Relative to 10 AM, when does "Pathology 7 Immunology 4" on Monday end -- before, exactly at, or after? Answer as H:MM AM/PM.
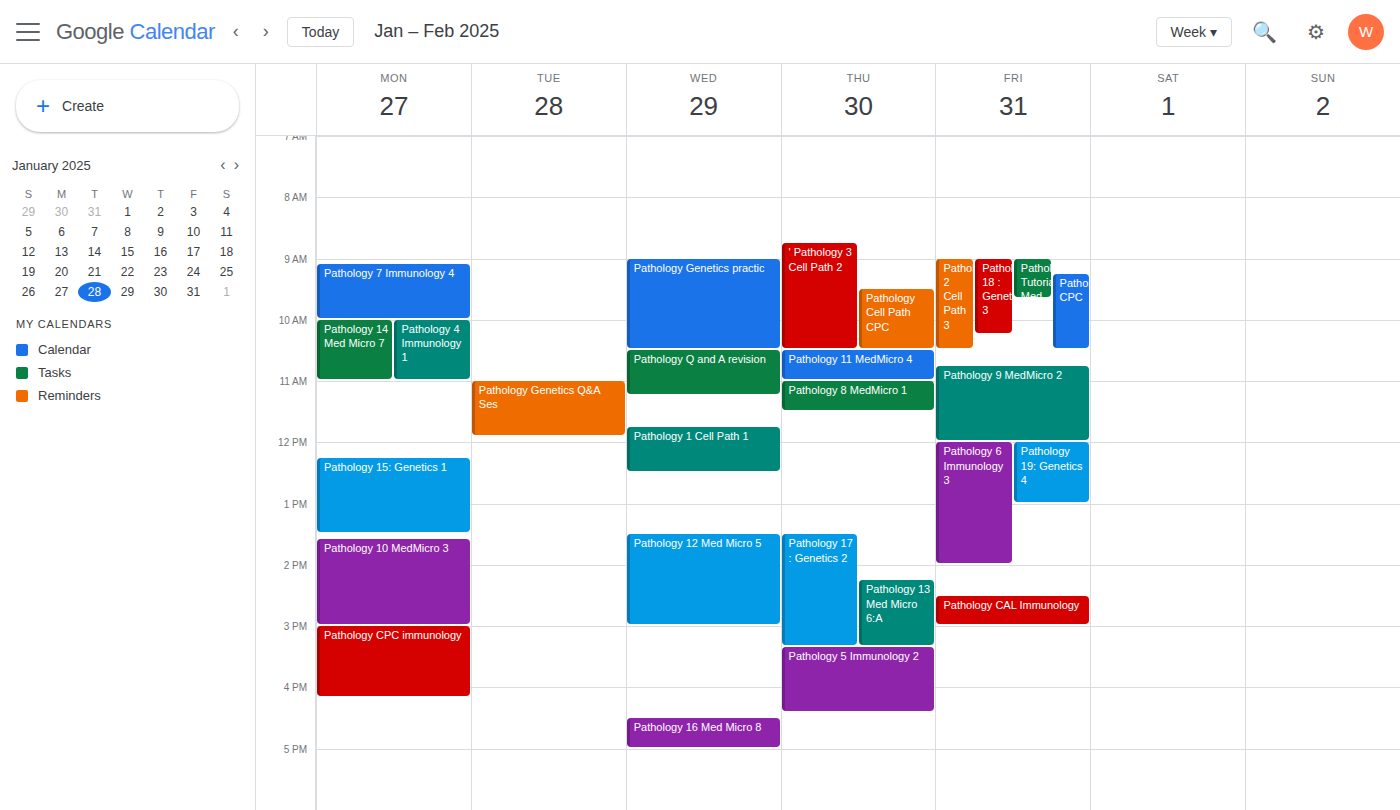
10:00 AM -- exactly at 10 AM, on the 10 AM line.